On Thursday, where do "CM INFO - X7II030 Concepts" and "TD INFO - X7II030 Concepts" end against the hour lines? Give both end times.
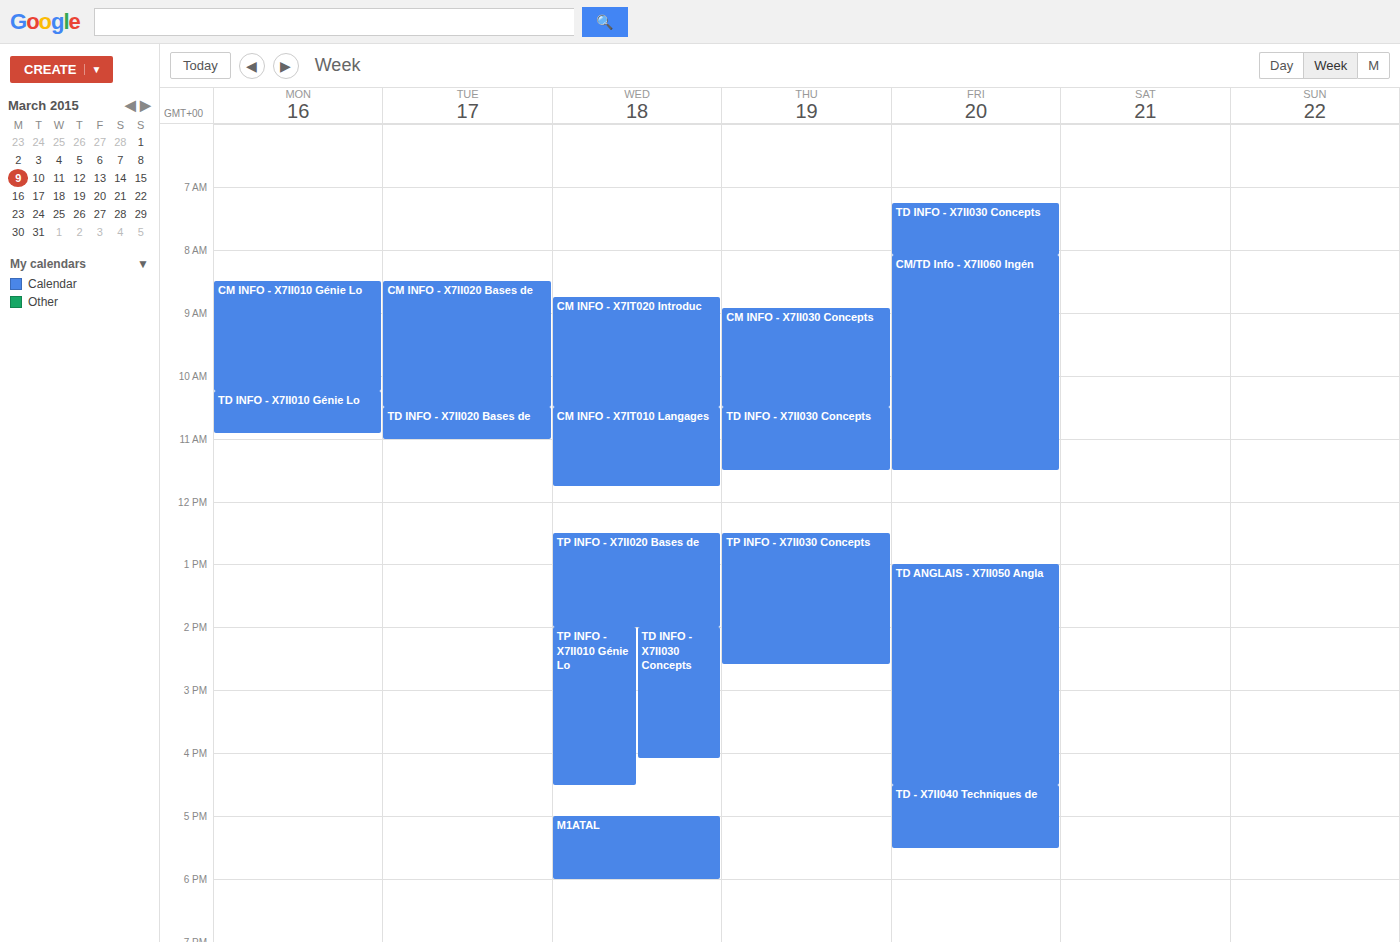
"CM INFO - X7II030 Concepts": 10:30 AM, halfway between the 10 AM and 11 AM lines. "TD INFO - X7II030 Concepts": 11:30 AM, halfway between the 11 AM and 12 PM lines.